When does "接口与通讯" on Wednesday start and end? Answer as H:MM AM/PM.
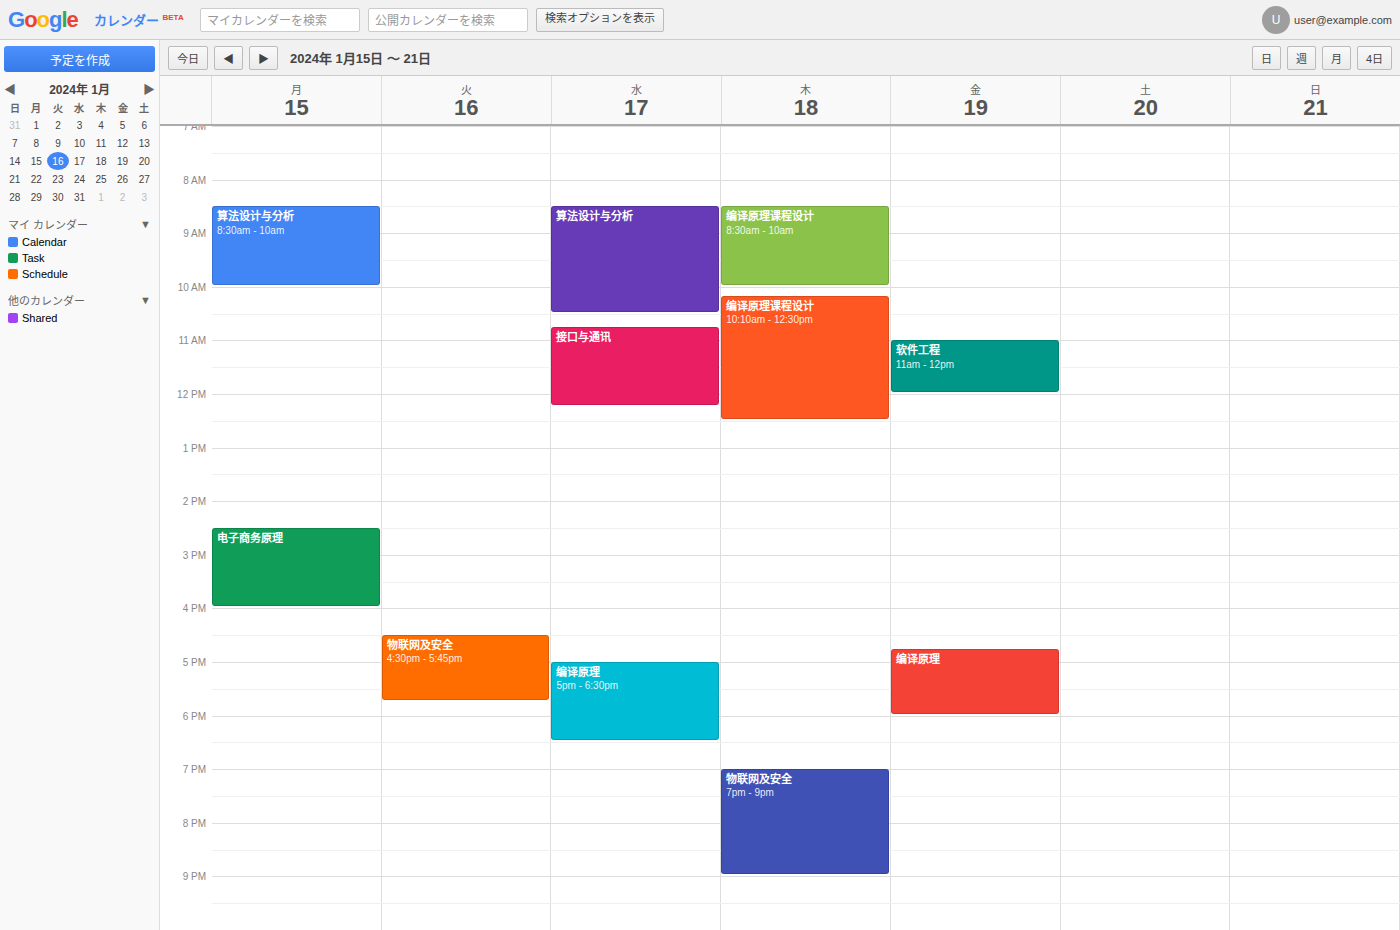
10:45 AM to 12:15 PM